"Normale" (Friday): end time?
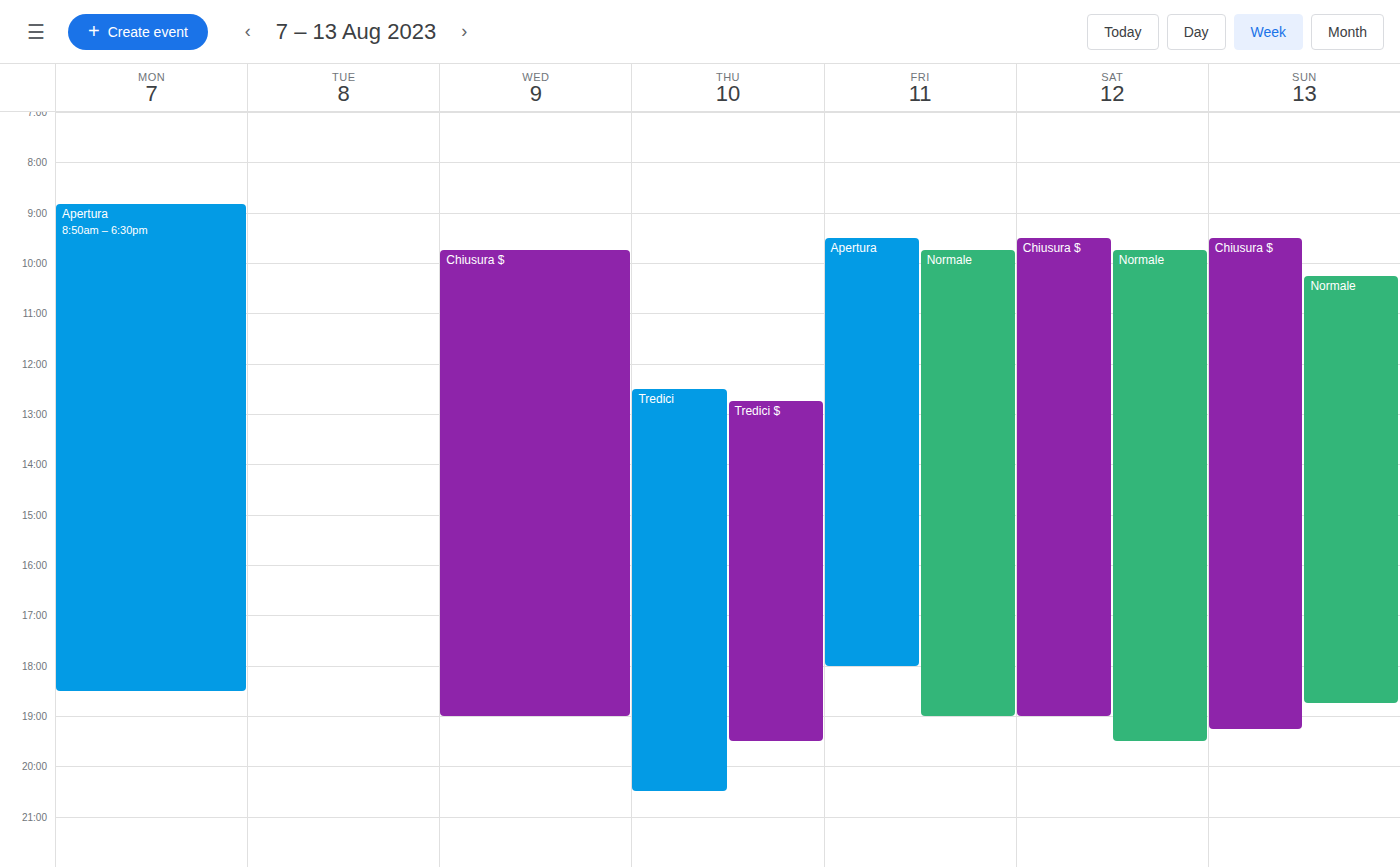
7:00 PM